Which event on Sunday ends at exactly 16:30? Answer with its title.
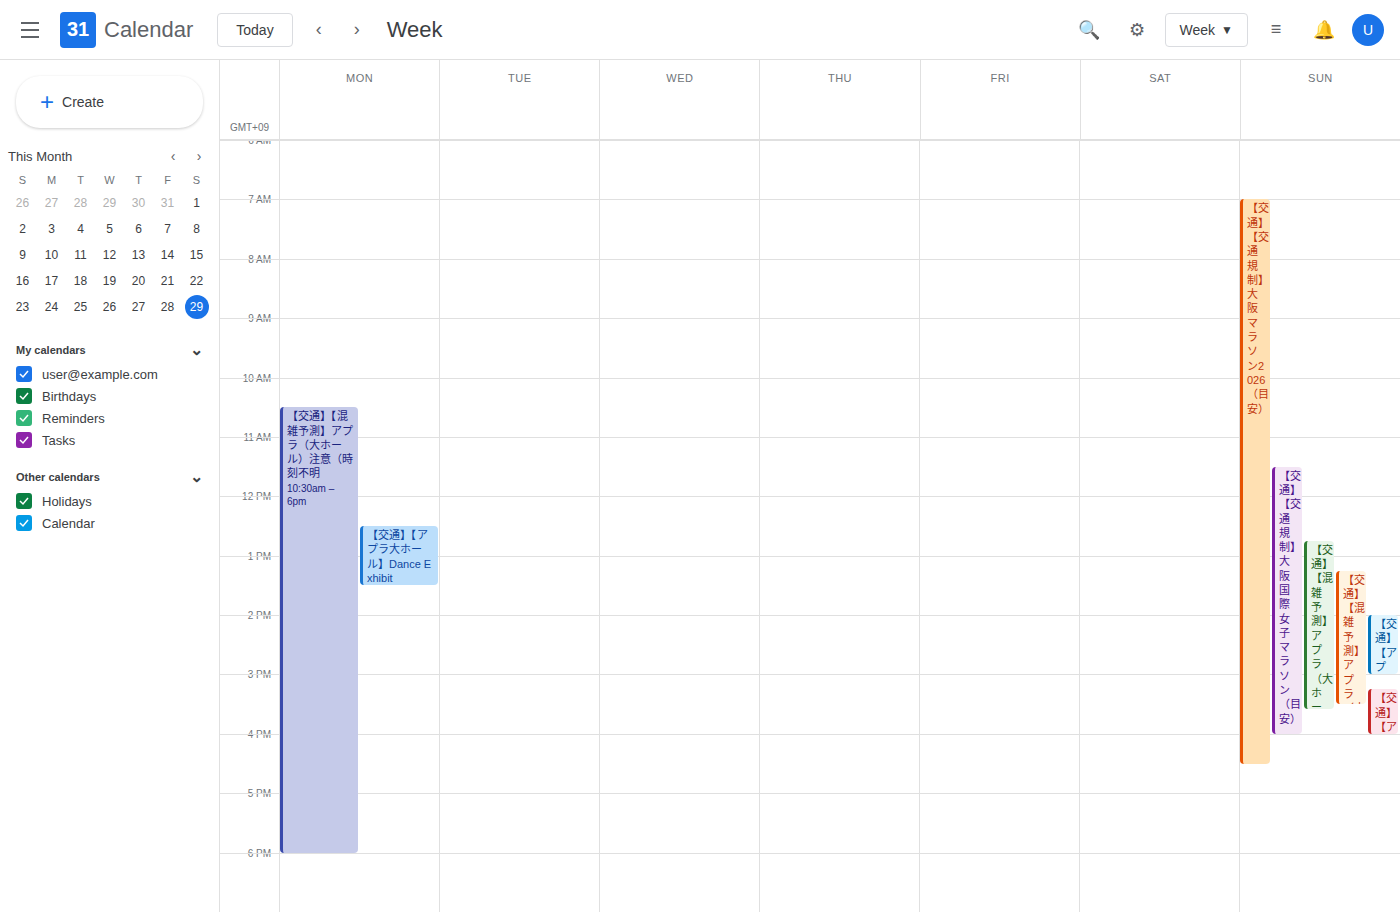
"【交通】【交通規制】大阪マラソン2026（目安）"